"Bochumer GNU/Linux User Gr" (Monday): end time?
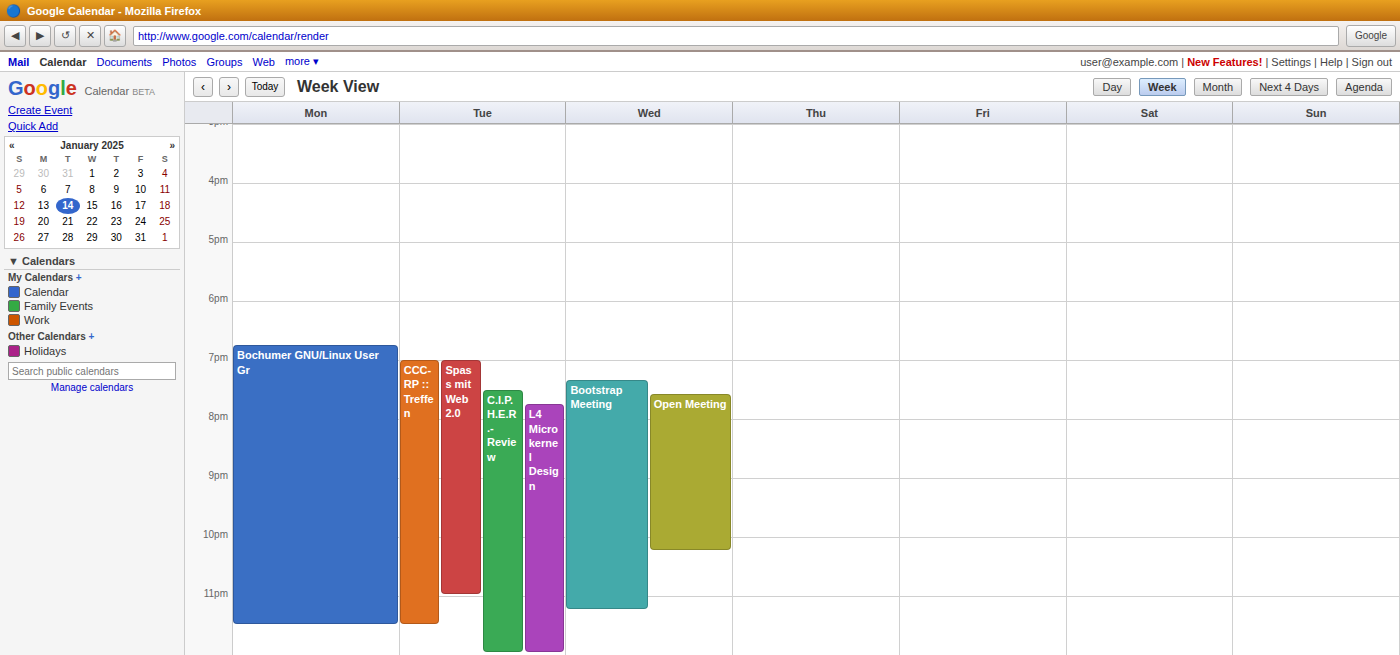
11:30 PM